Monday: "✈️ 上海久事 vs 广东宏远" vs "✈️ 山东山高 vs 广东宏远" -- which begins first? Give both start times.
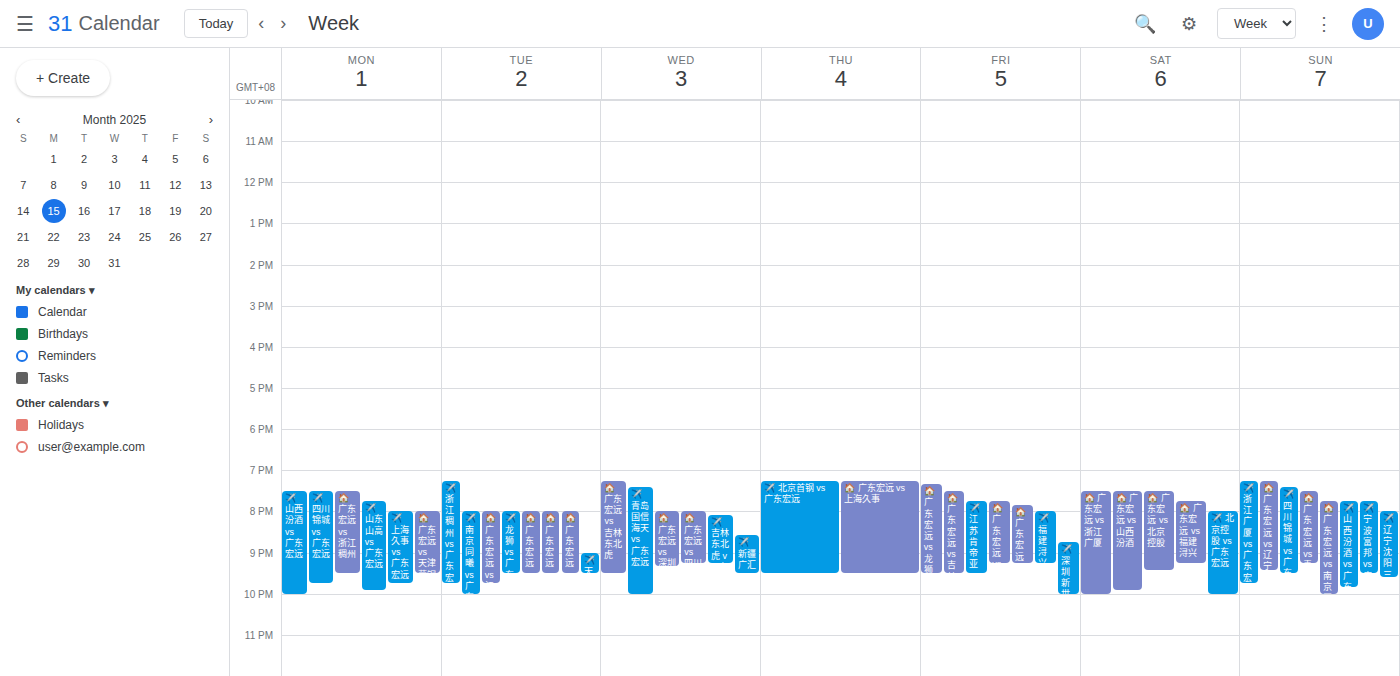
"✈️ 山东山高 vs 广东宏远" 7:45 PM; "✈️ 上海久事 vs 广东宏远" 8:00 PM.